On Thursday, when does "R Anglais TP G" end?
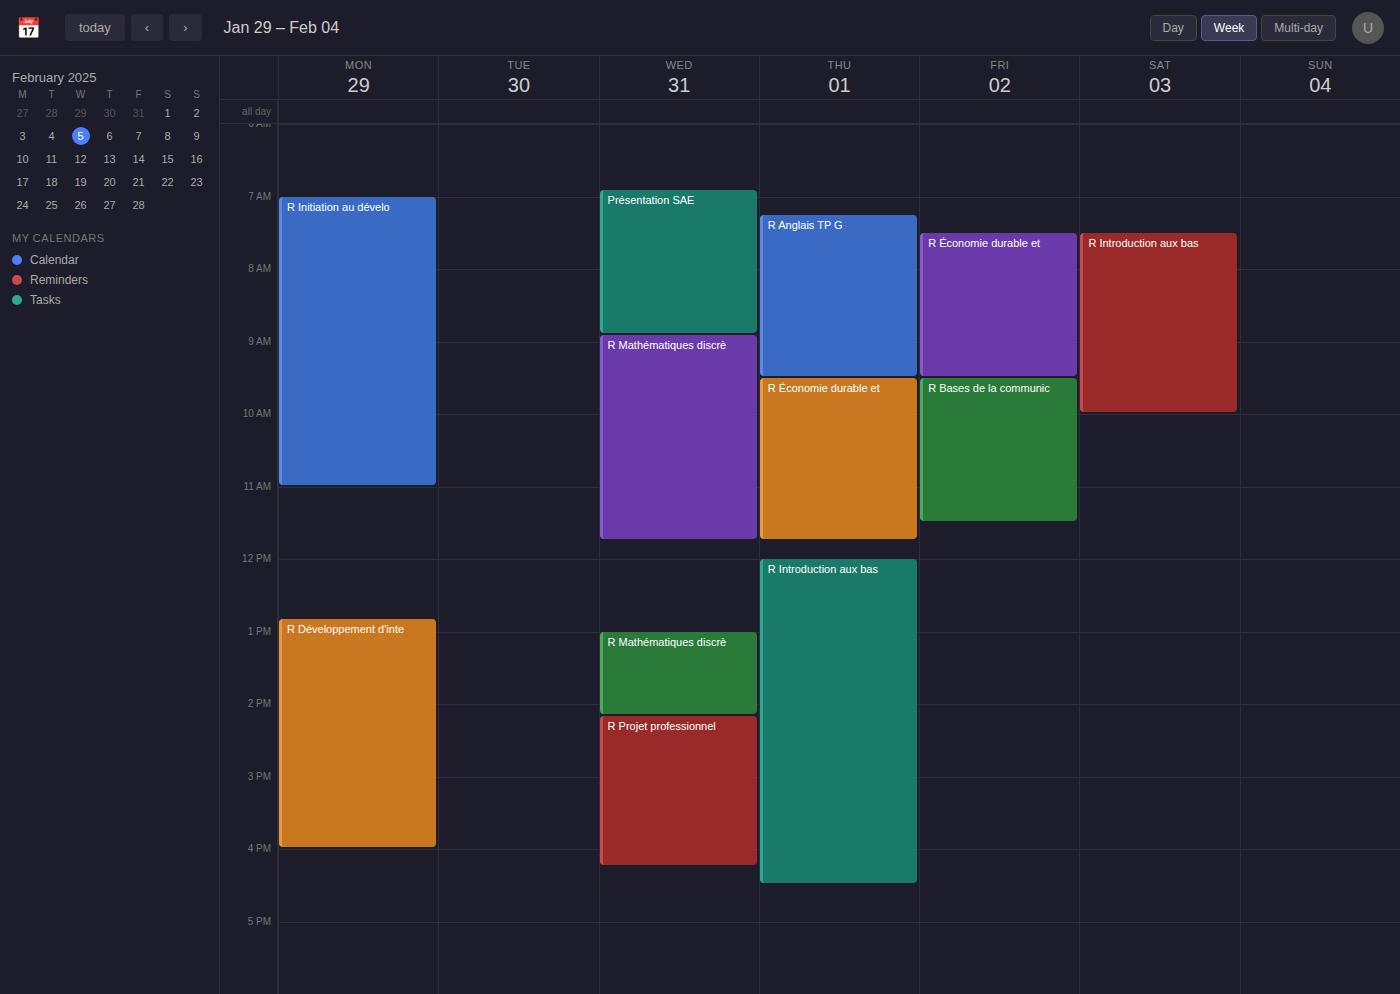
9:30 AM